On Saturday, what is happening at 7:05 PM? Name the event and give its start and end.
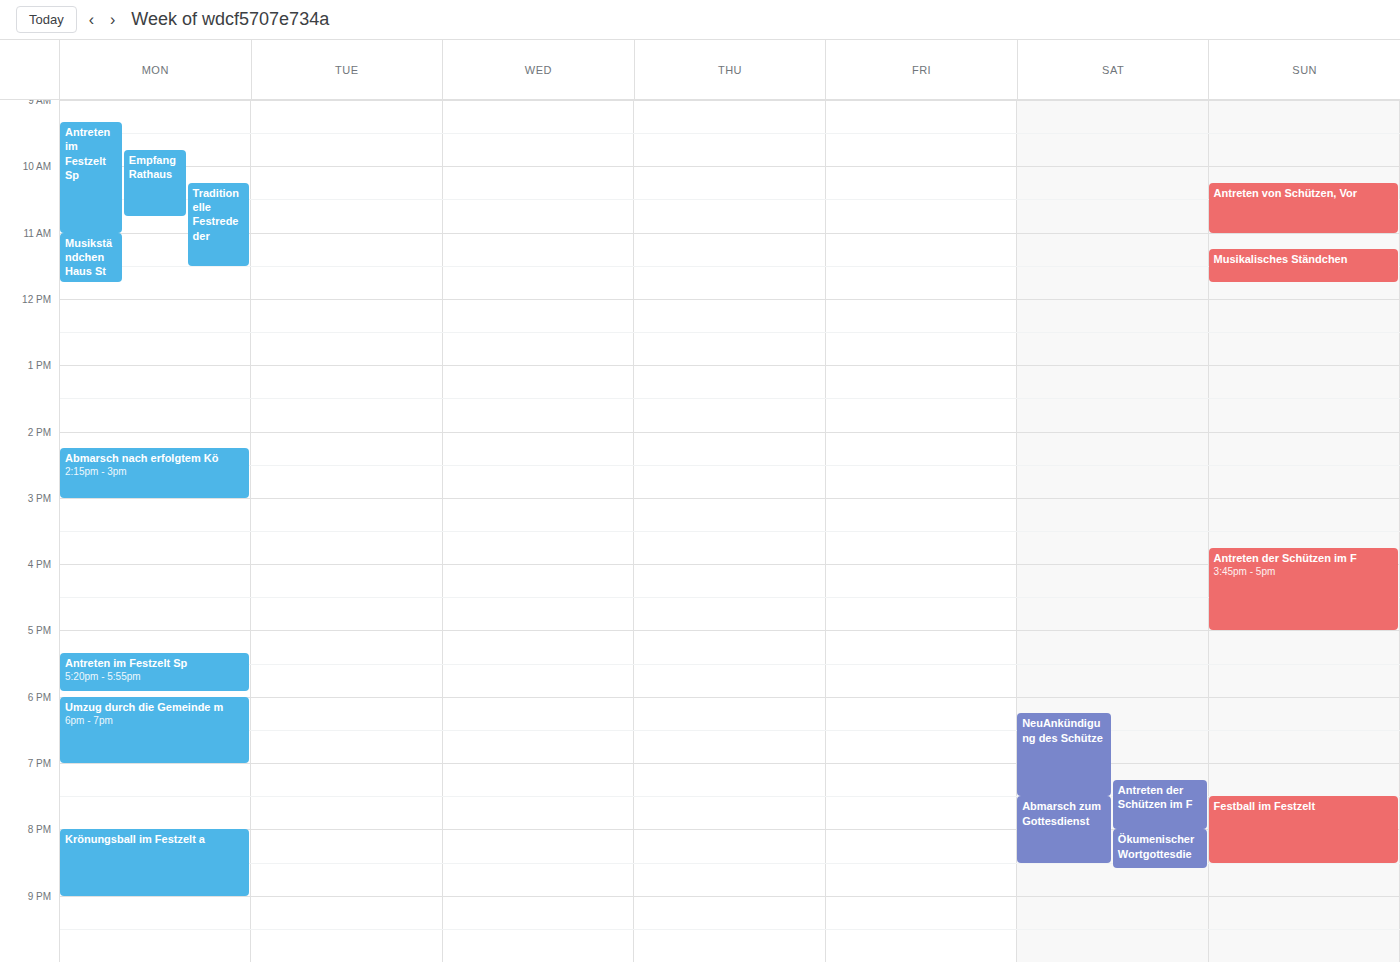
"NeuAnkündigung des Schütze", 6:15 PM to 7:30 PM